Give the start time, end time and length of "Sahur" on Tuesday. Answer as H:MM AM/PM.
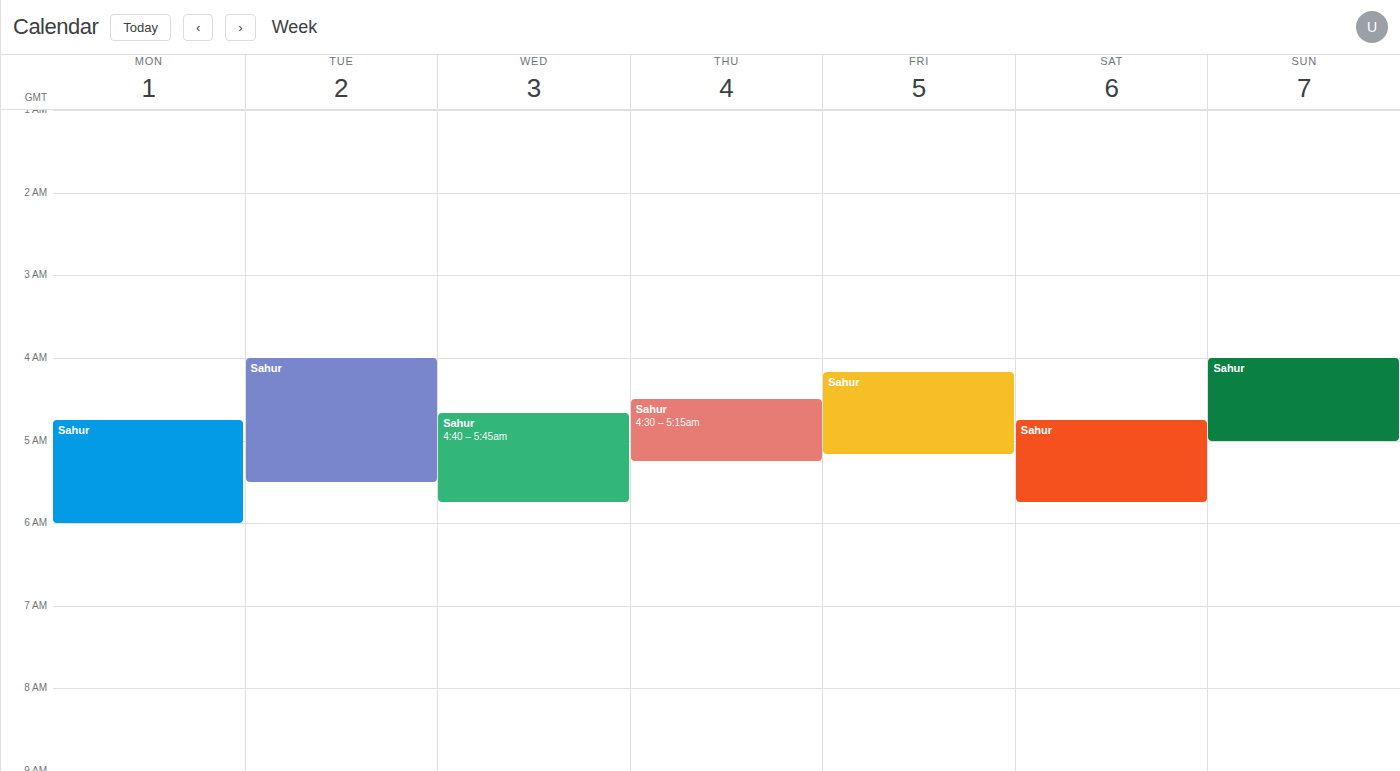
4:00 AM to 5:30 AM, 1 hour 30 minutes